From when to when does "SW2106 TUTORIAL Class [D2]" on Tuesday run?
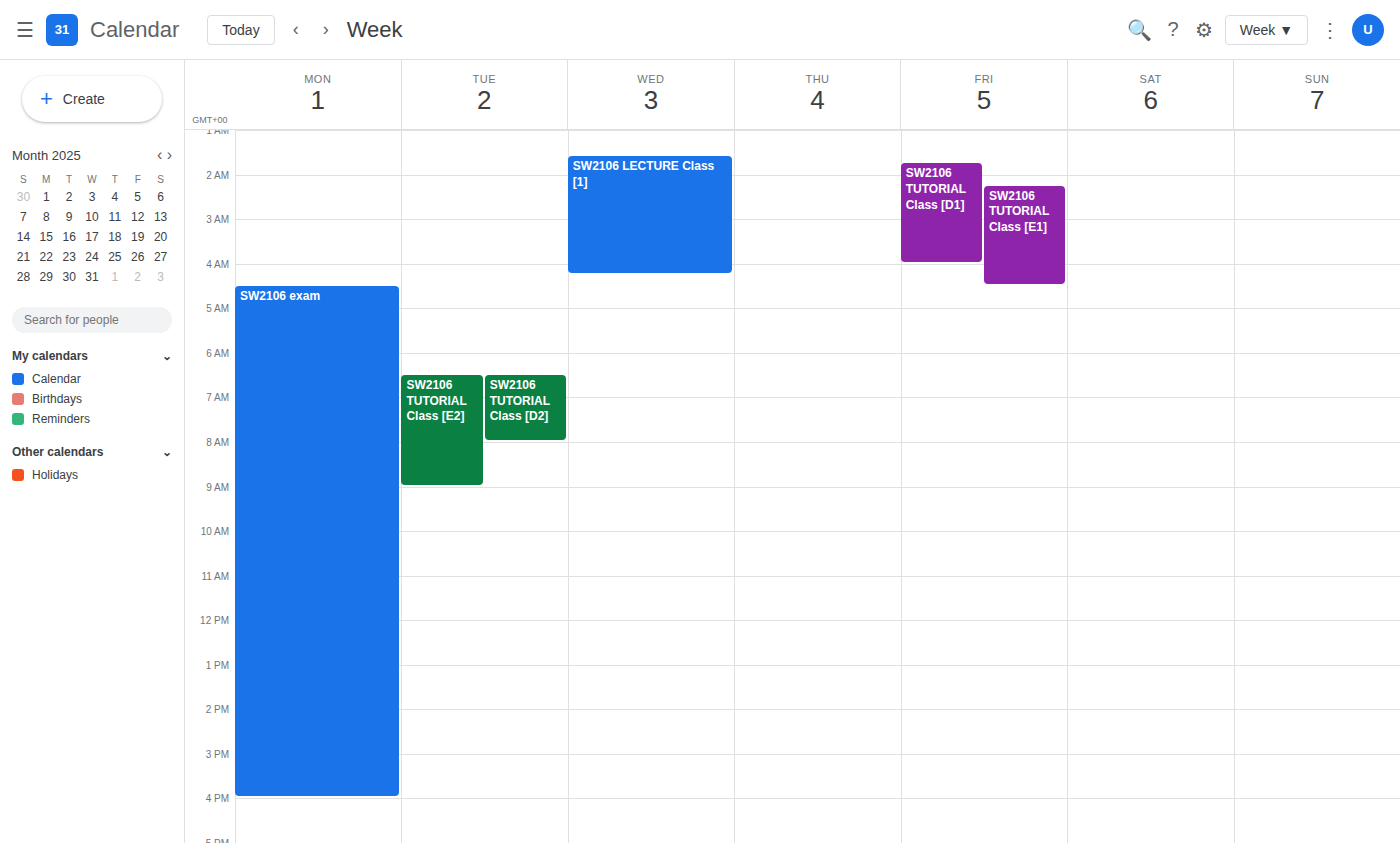
6:30 AM to 8:00 AM